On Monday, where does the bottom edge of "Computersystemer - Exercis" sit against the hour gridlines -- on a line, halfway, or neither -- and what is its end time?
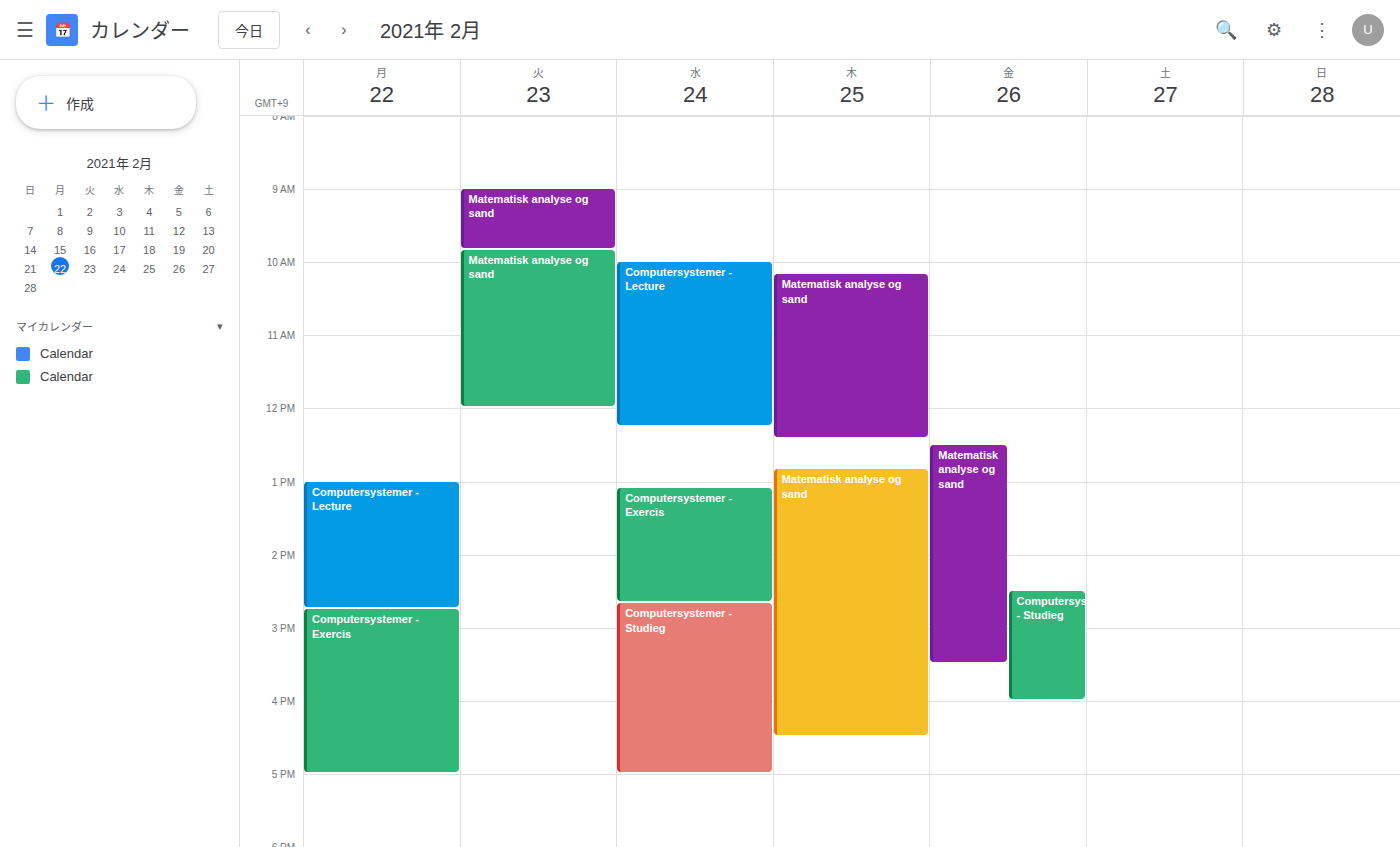
5:00 PM -- exactly on the 5 PM line.